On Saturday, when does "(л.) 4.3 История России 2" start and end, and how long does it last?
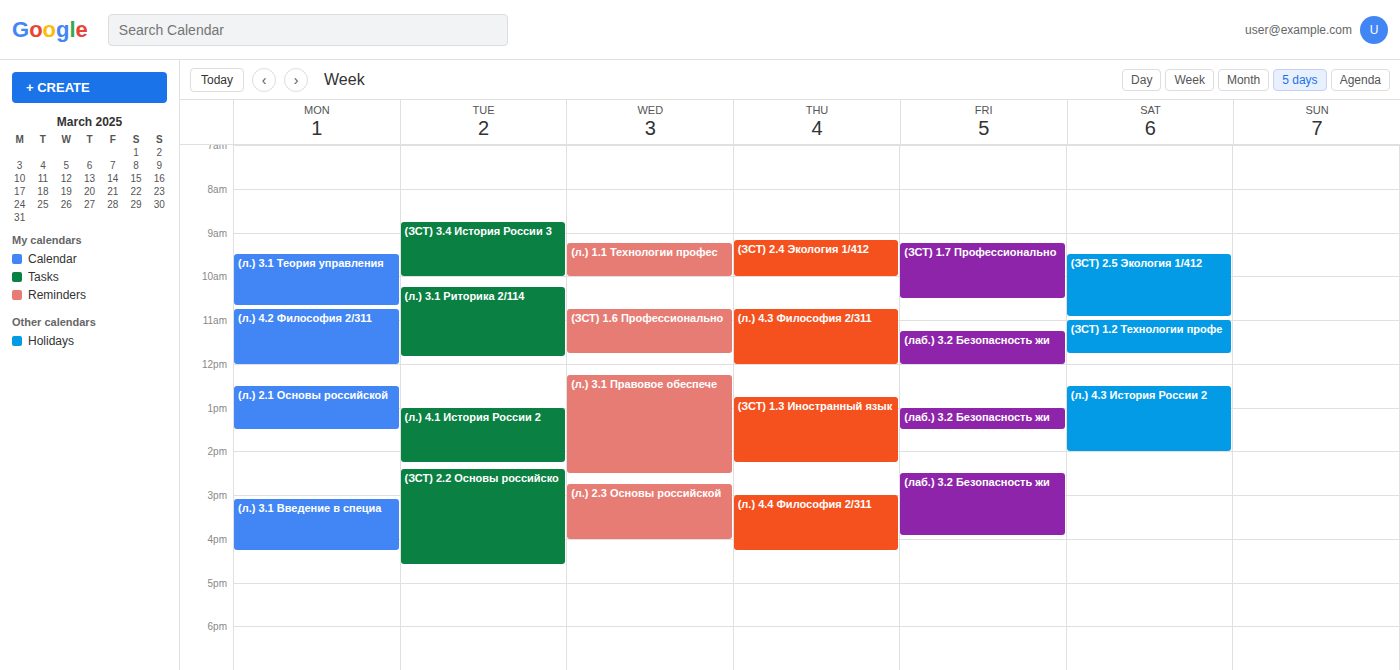
12:30 PM to 2:00 PM, 1 hour 30 minutes